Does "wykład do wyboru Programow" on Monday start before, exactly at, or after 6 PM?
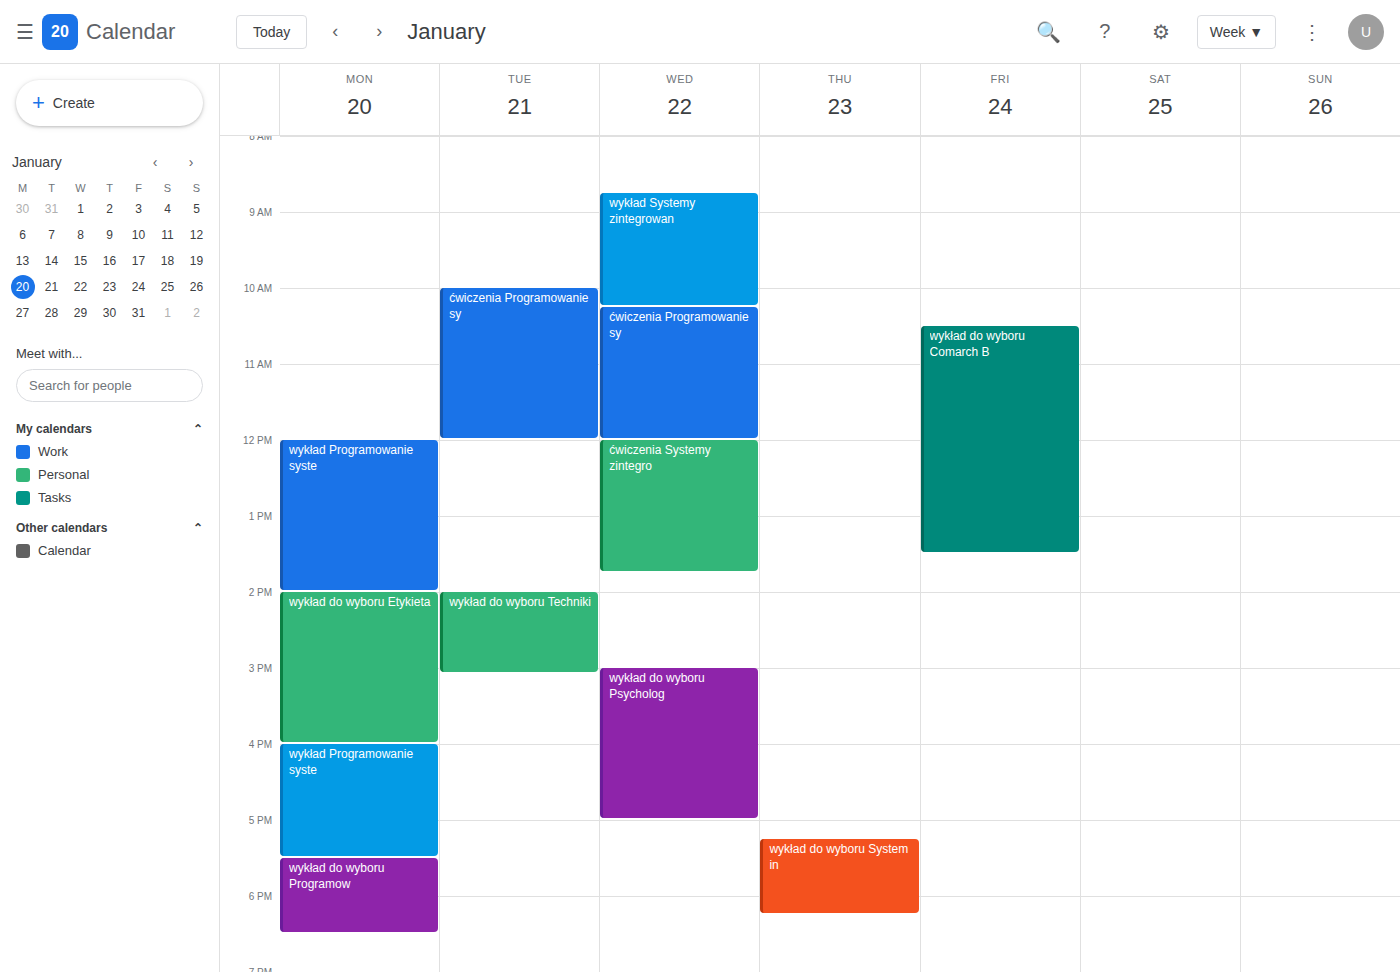
5:30 PM -- before 6 PM, 30 minutes above the 6 PM line.